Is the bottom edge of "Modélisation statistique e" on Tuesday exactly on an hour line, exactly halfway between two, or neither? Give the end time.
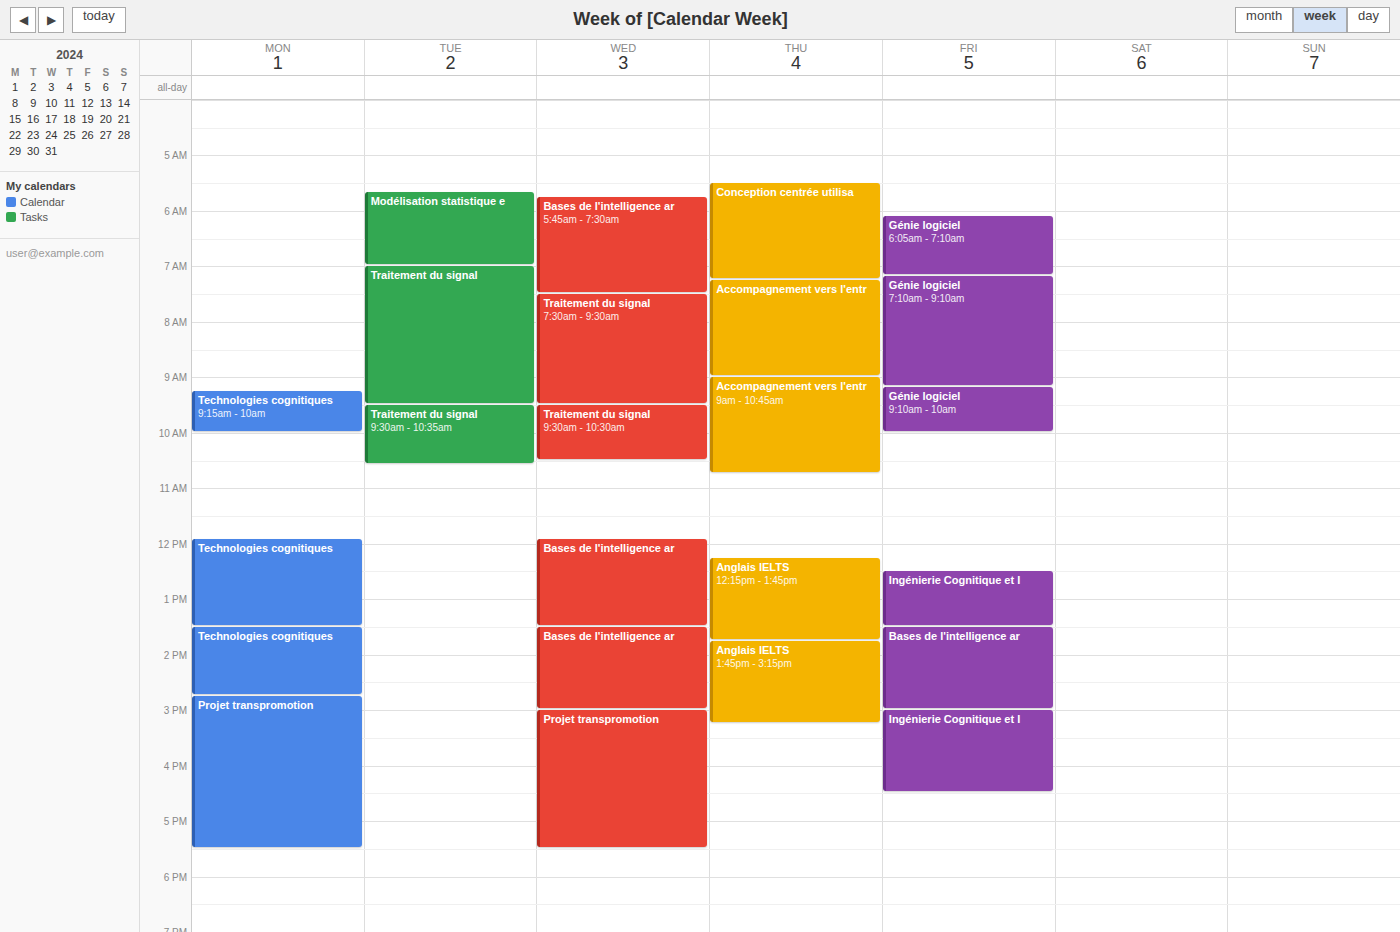
7:00 AM -- exactly on the 7 AM line.